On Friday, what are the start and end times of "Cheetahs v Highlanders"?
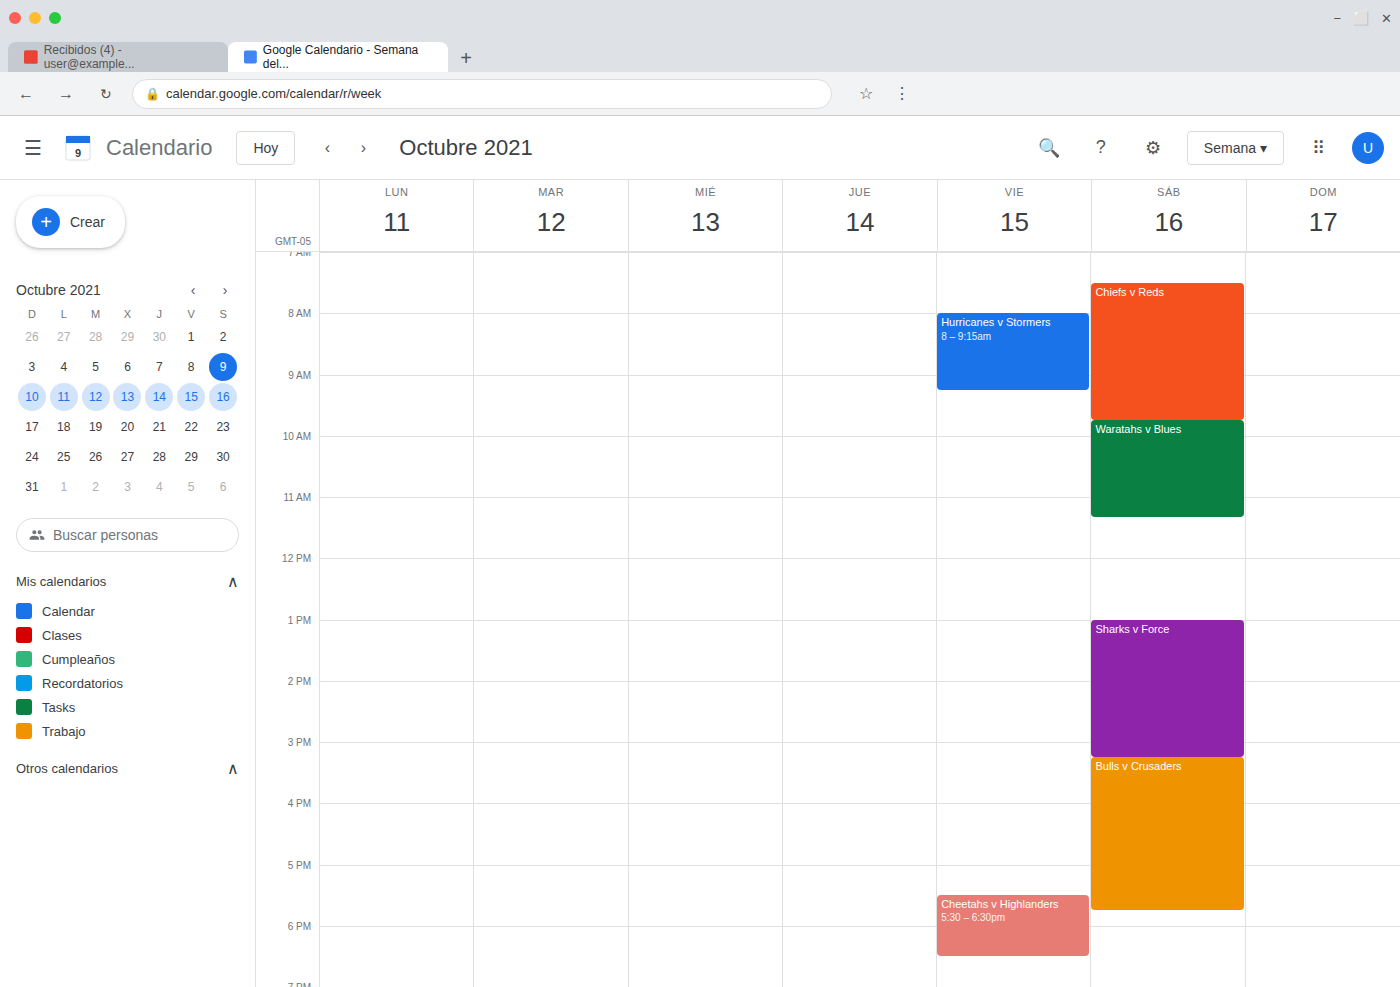
5:30 PM to 6:30 PM